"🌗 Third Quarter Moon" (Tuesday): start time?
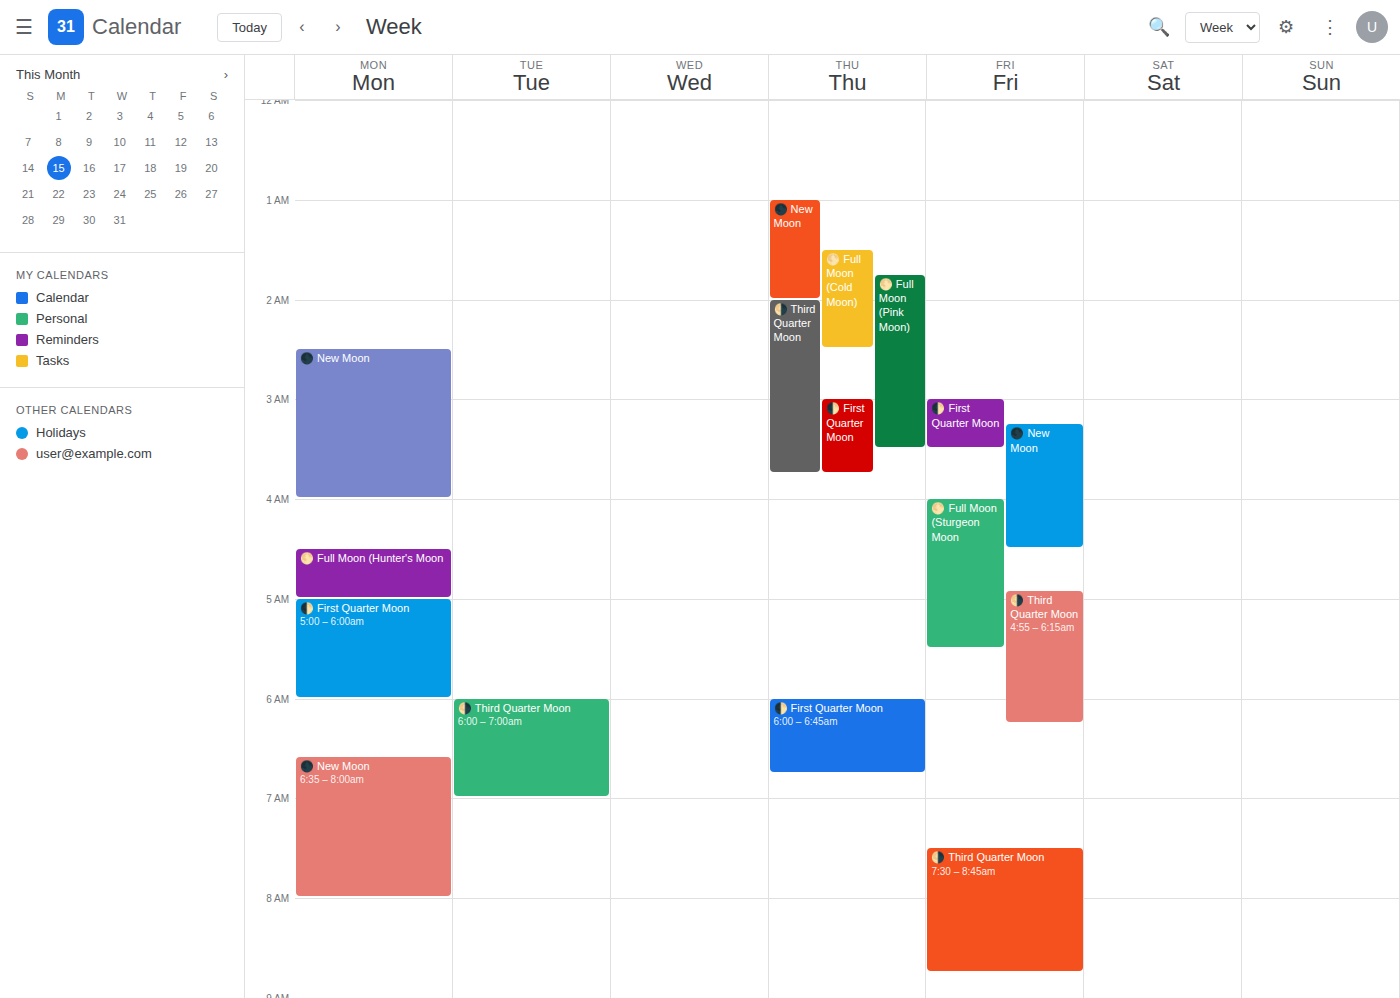
6:00 AM